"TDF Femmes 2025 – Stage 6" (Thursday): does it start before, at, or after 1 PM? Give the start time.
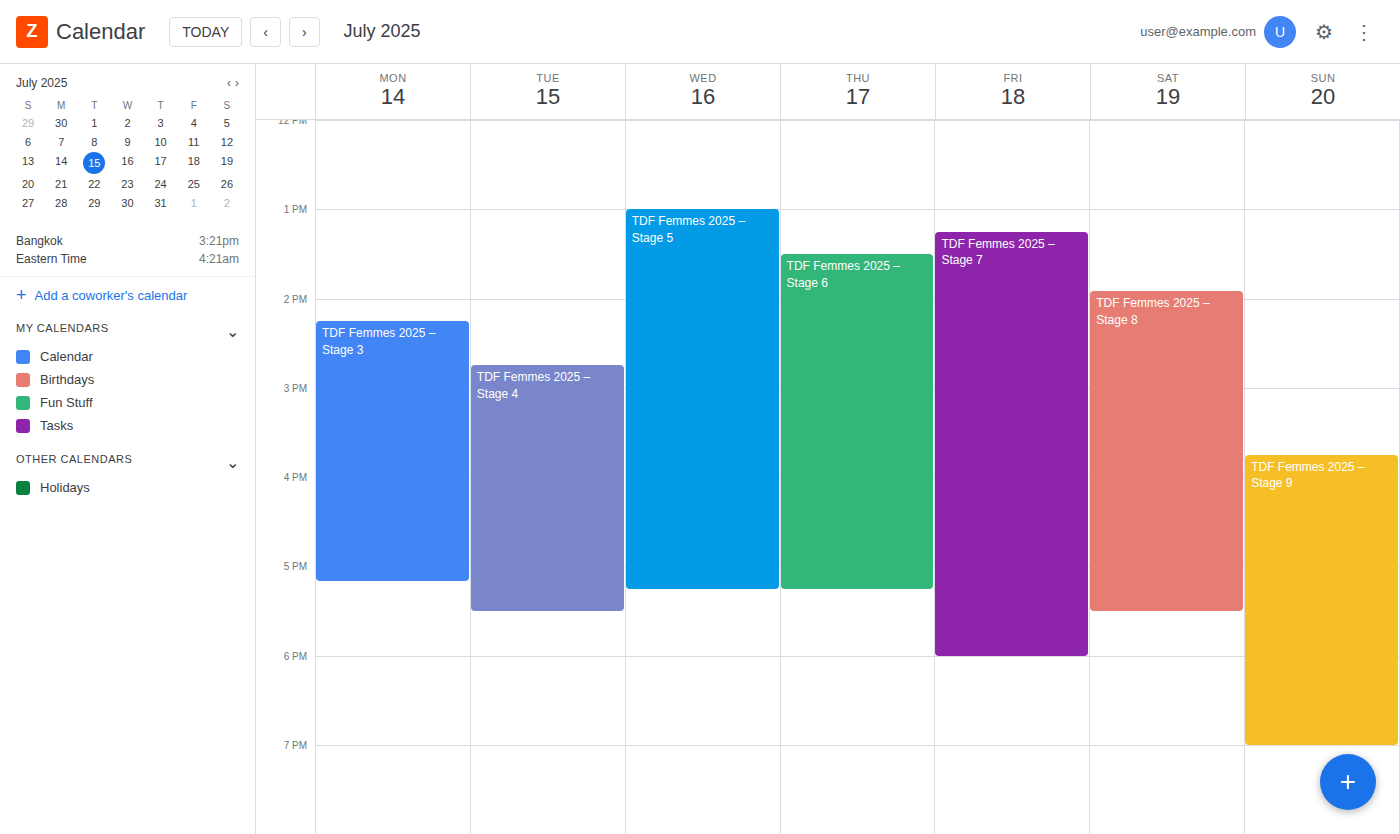
1:30 PM -- after 1 PM, 30 minutes below the 1 PM line.